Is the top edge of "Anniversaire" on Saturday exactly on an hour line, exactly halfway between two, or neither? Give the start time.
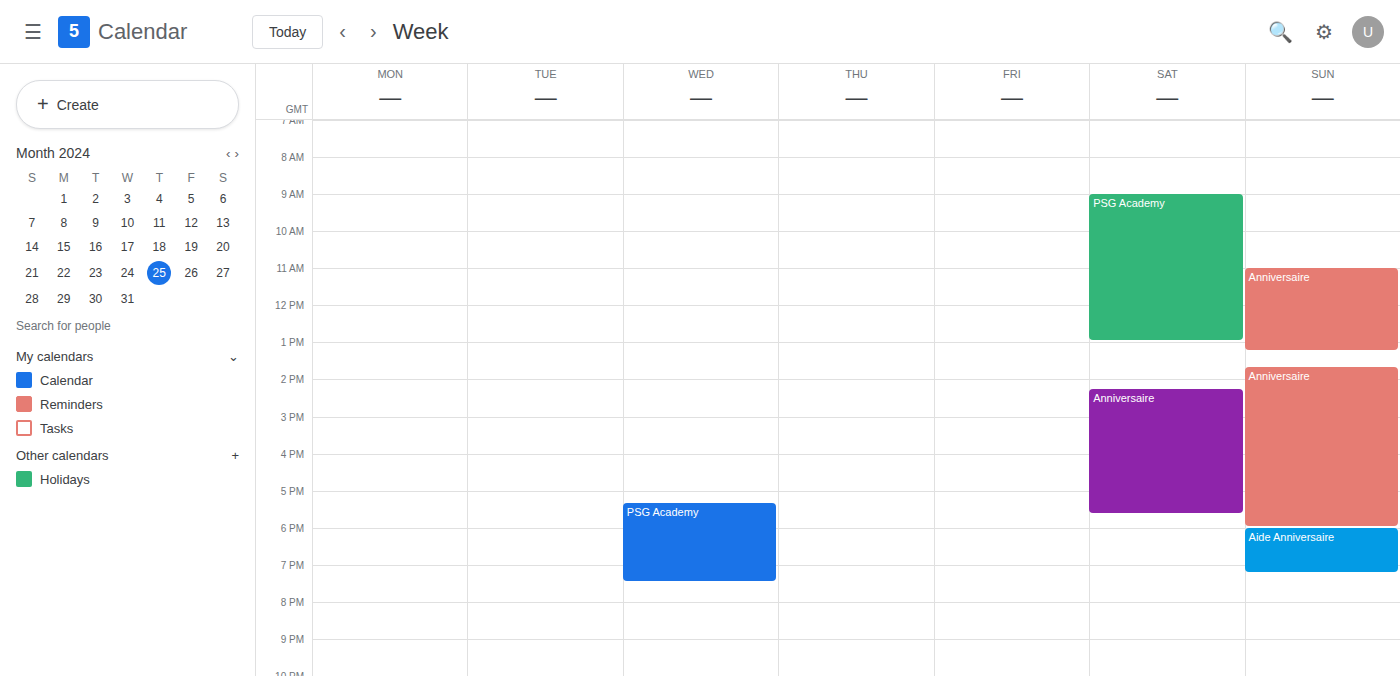
2:15 PM -- neither: a quarter of the way from the 2 PM line to the 3 PM line.